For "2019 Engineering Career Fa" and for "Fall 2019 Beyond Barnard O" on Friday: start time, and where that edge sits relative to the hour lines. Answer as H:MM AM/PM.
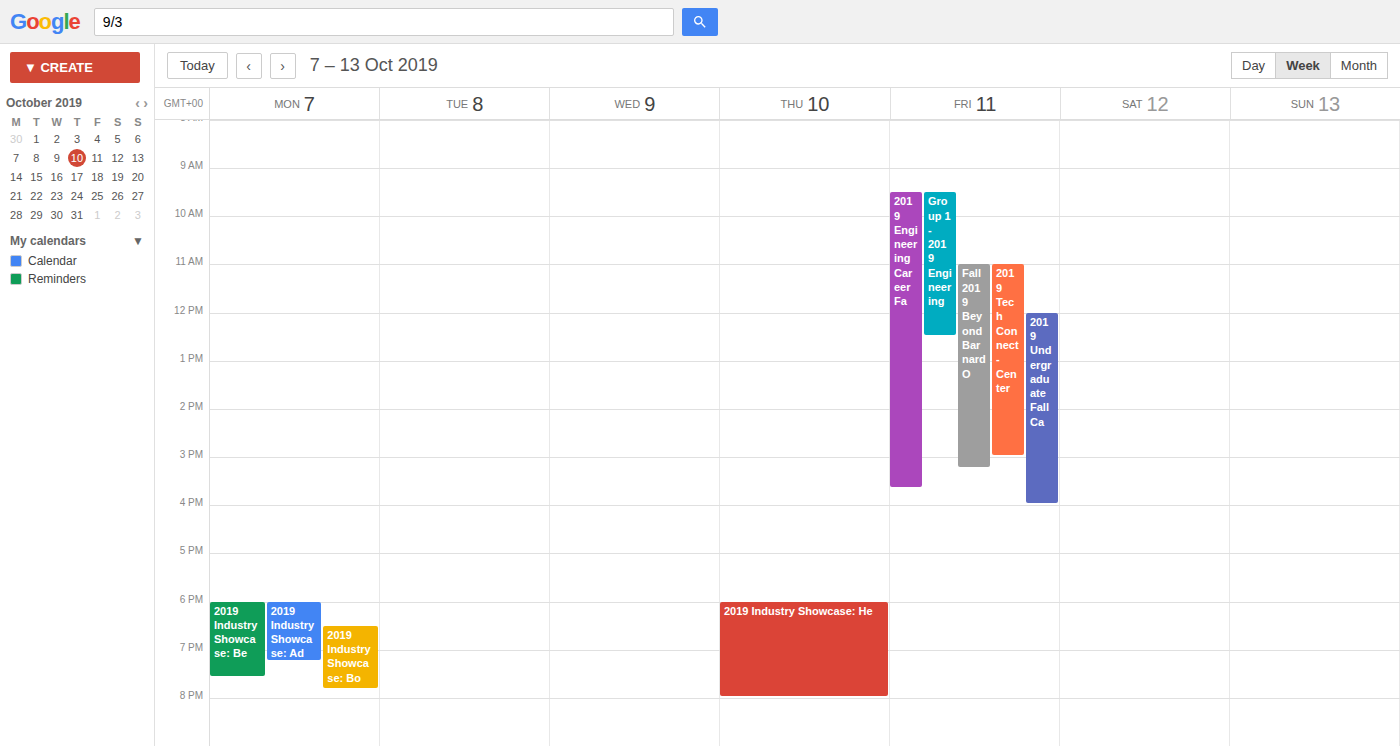
"2019 Engineering Career Fa": 9:30 AM, halfway between the 9 AM and 10 AM lines. "Fall 2019 Beyond Barnard O": 11:00 AM, exactly on the 11 AM line.